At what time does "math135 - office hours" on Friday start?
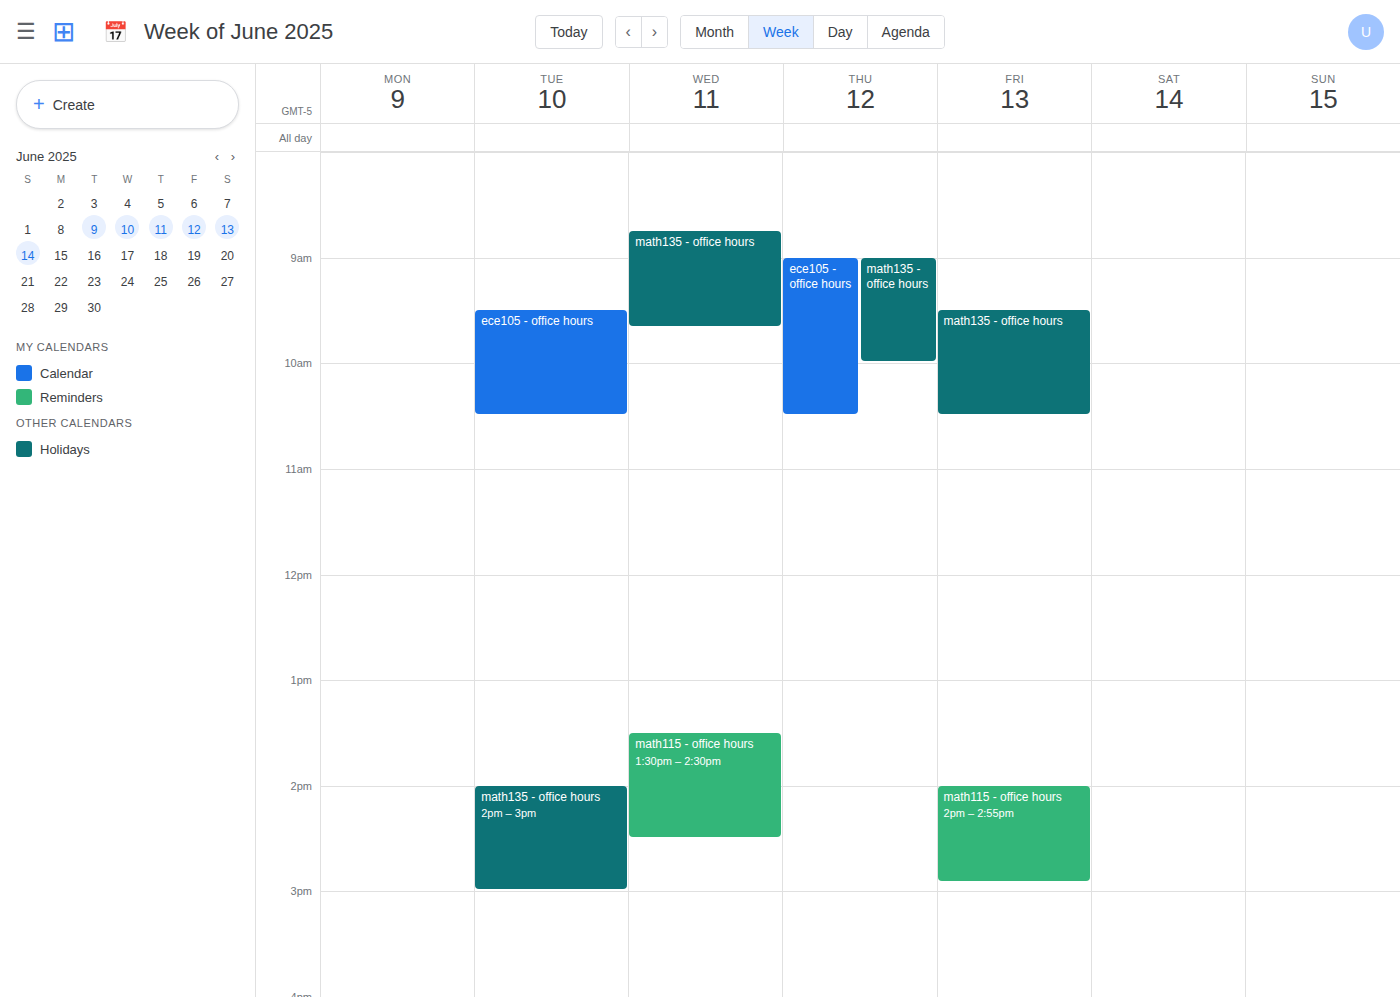
9:30 AM